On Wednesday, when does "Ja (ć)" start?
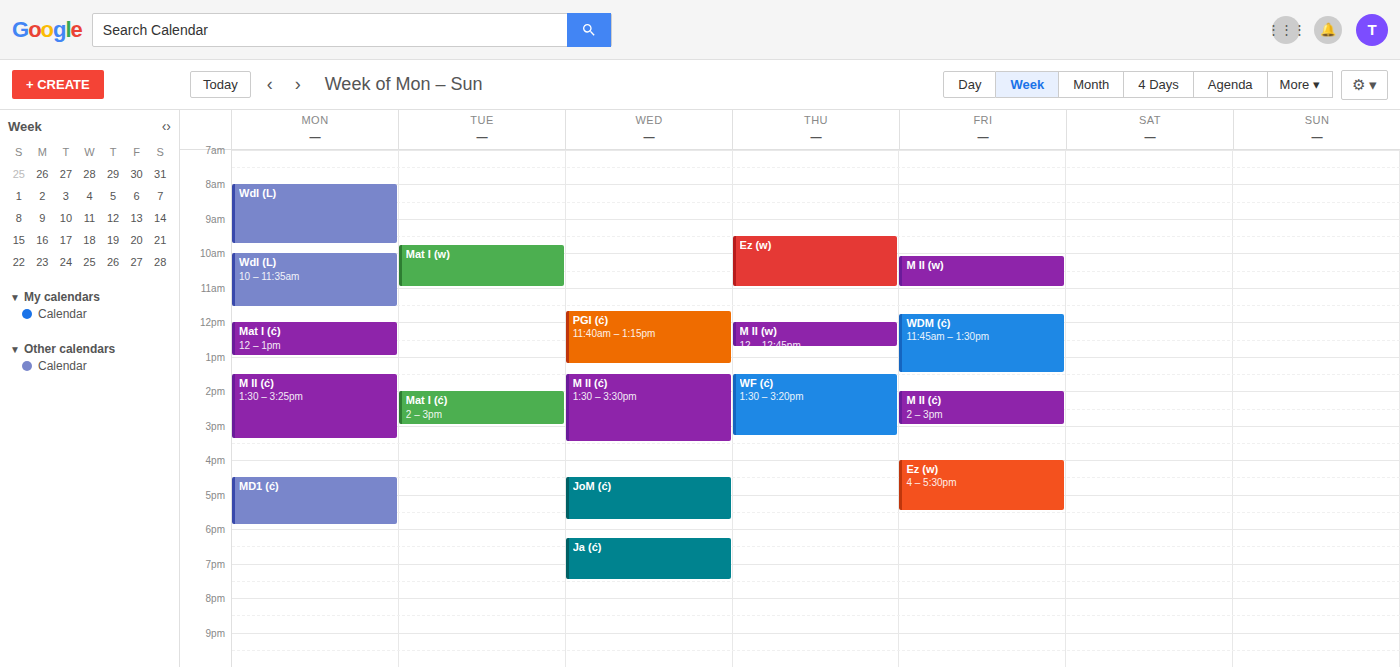
18:15